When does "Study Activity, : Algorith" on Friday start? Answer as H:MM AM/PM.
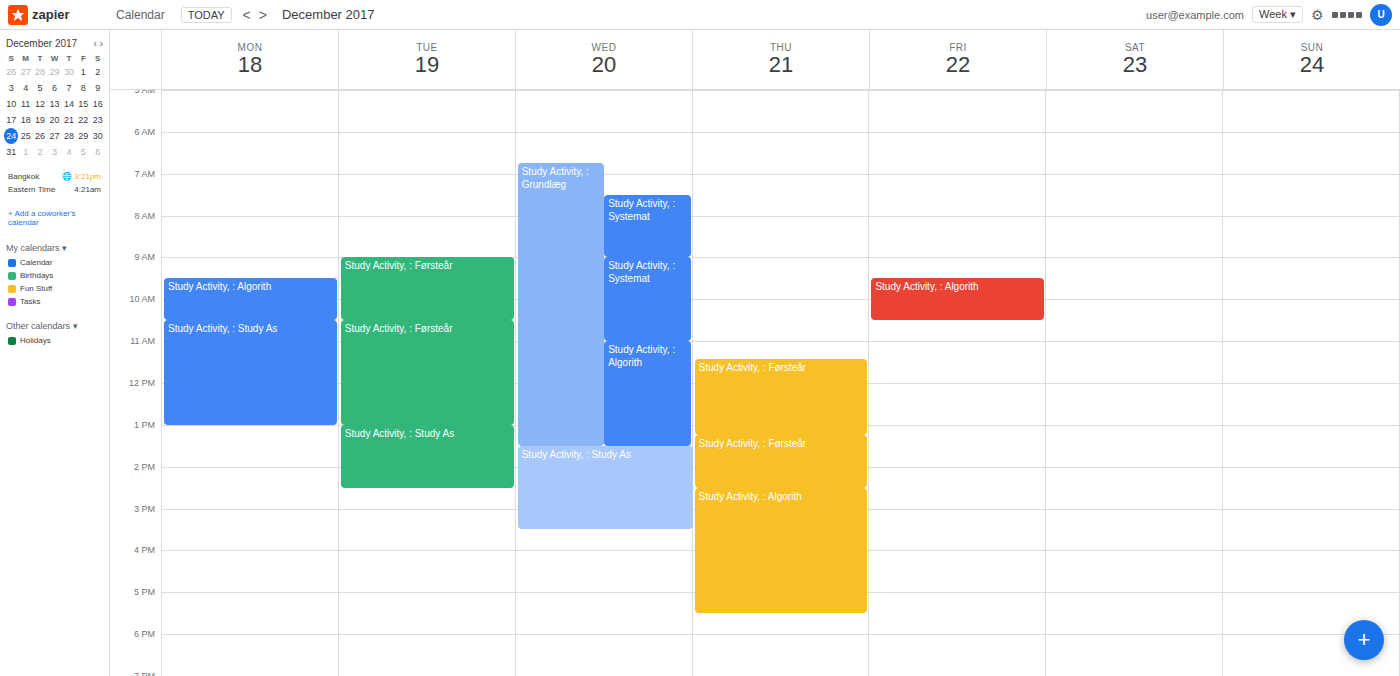
9:30 AM